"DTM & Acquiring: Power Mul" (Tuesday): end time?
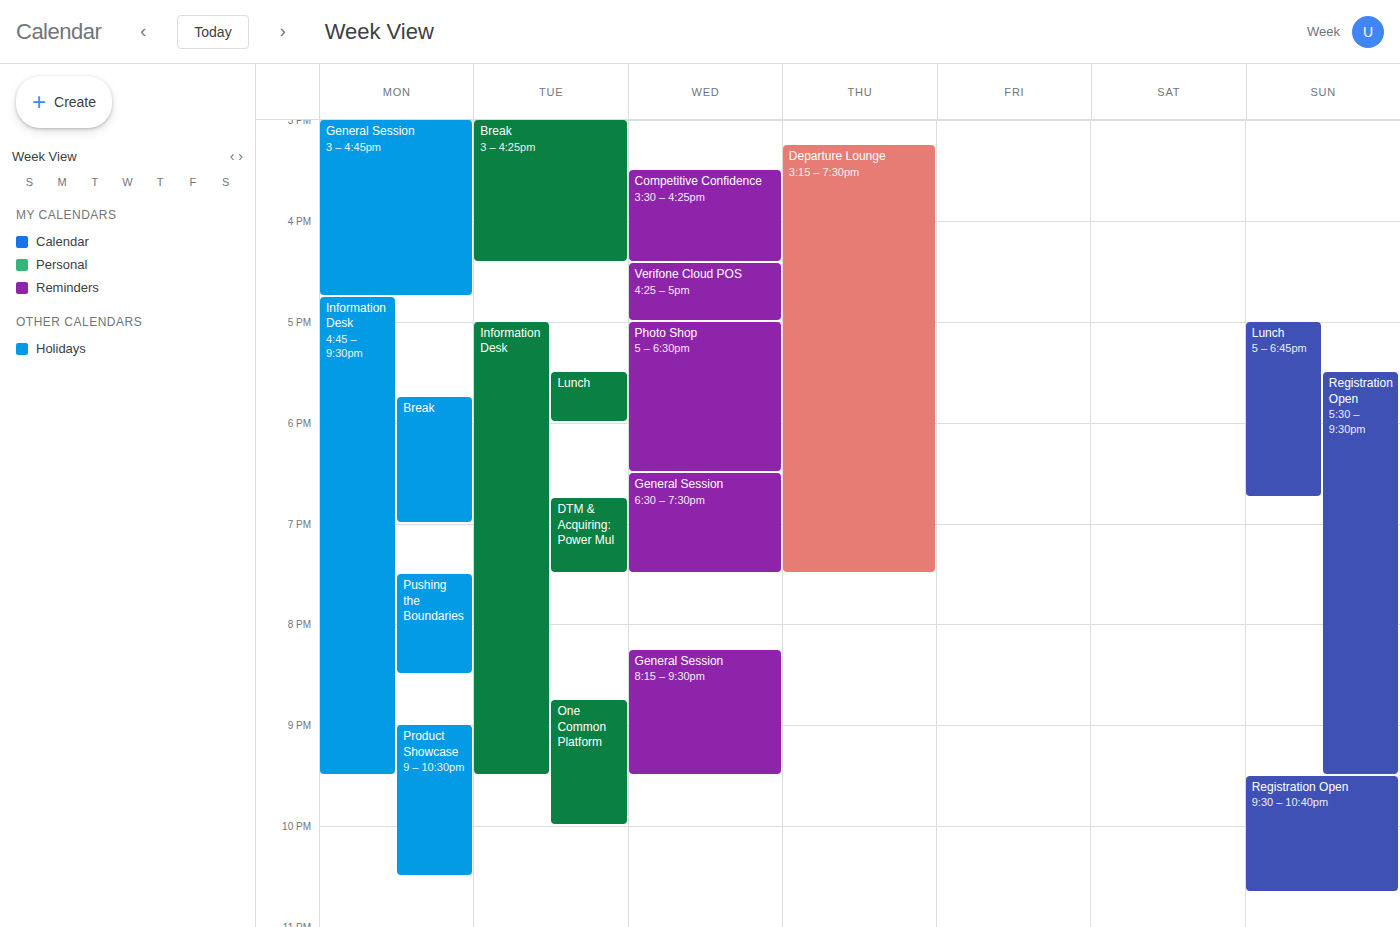
7:30 PM